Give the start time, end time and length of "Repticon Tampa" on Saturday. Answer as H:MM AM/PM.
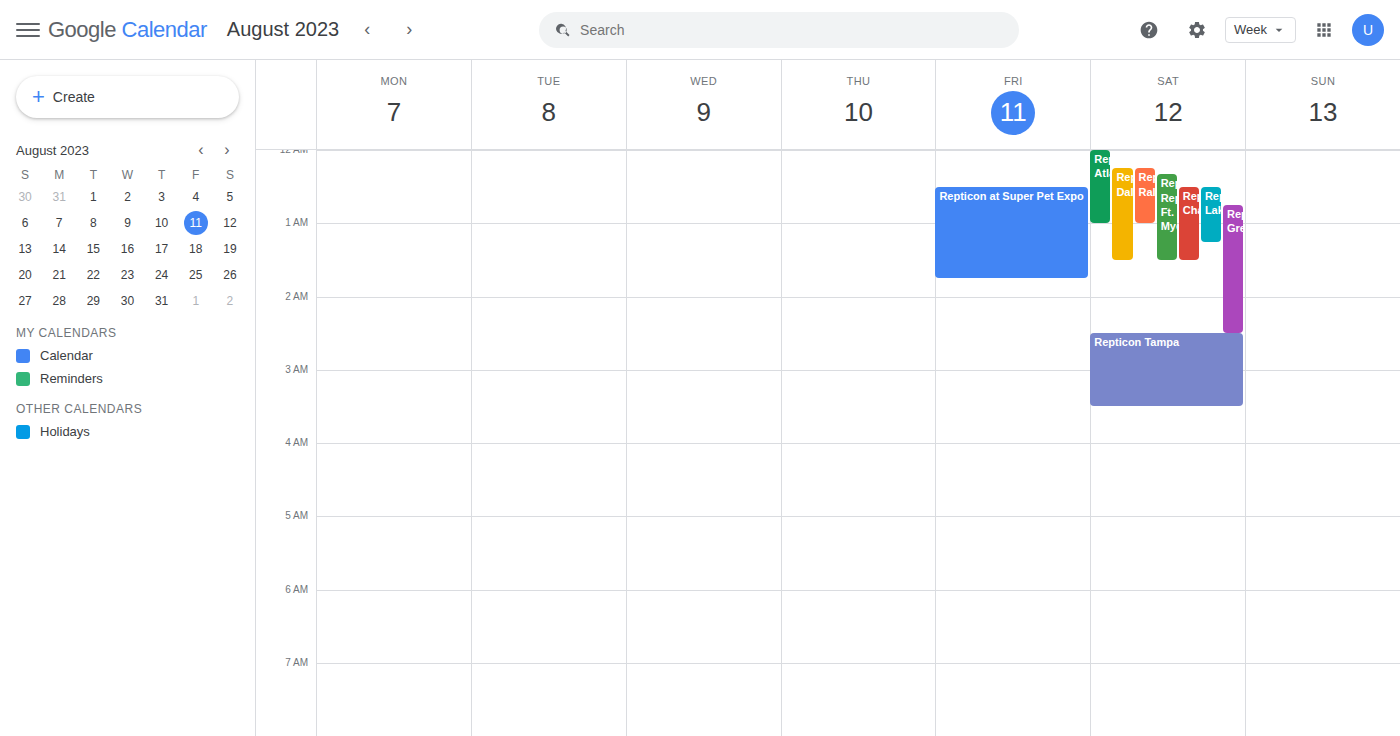
2:30 AM to 3:30 AM, 1 hour